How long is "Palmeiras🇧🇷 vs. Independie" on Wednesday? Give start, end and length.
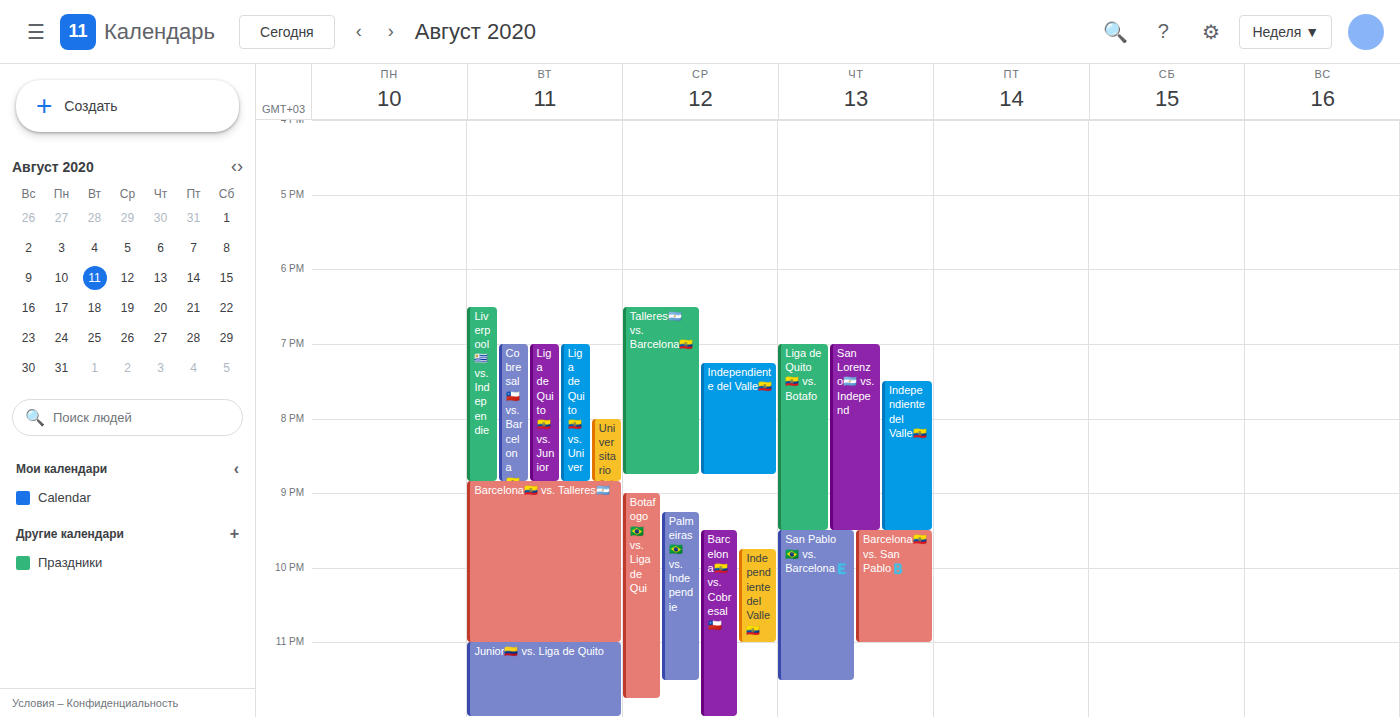
9:15 PM to 11:30 PM, 2 hours 15 minutes